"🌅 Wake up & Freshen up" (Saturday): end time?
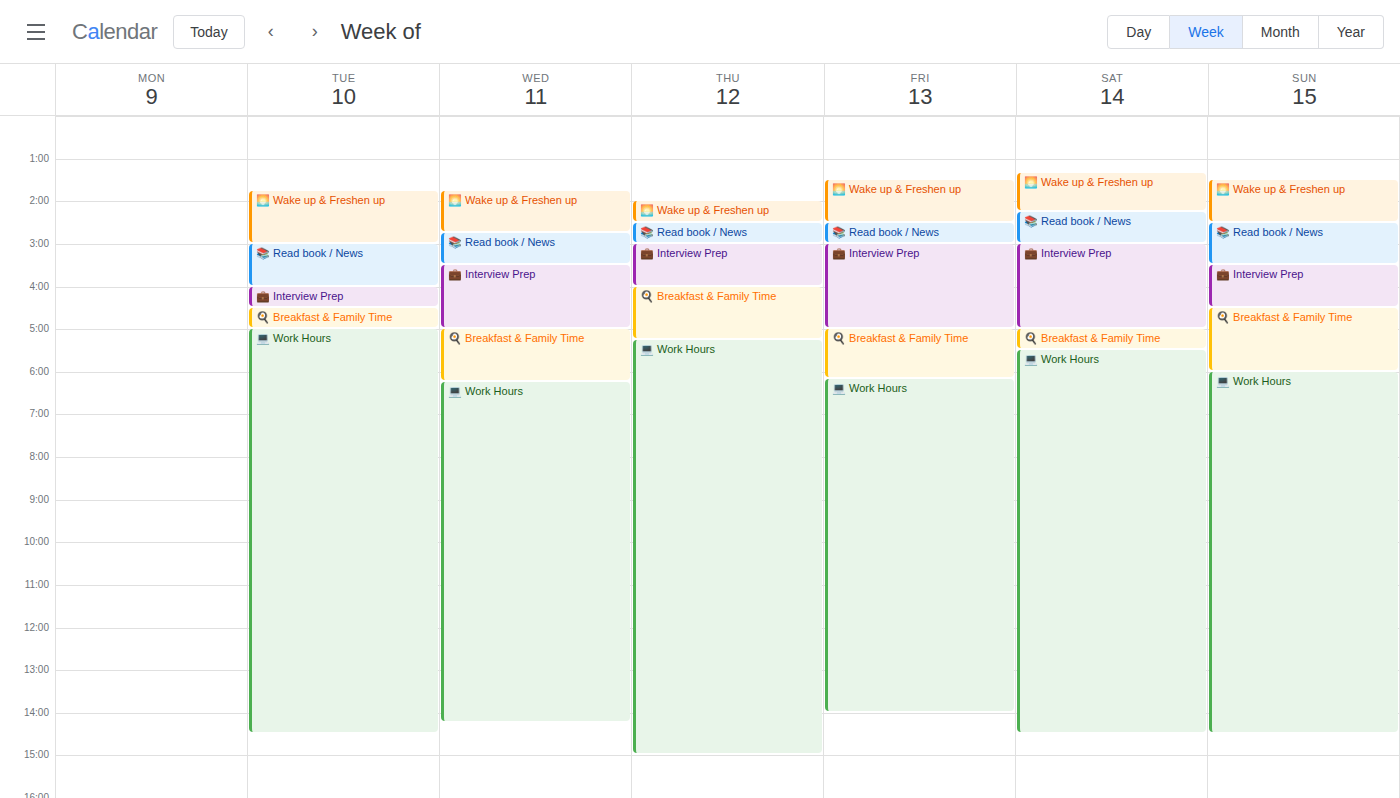
2:15 AM